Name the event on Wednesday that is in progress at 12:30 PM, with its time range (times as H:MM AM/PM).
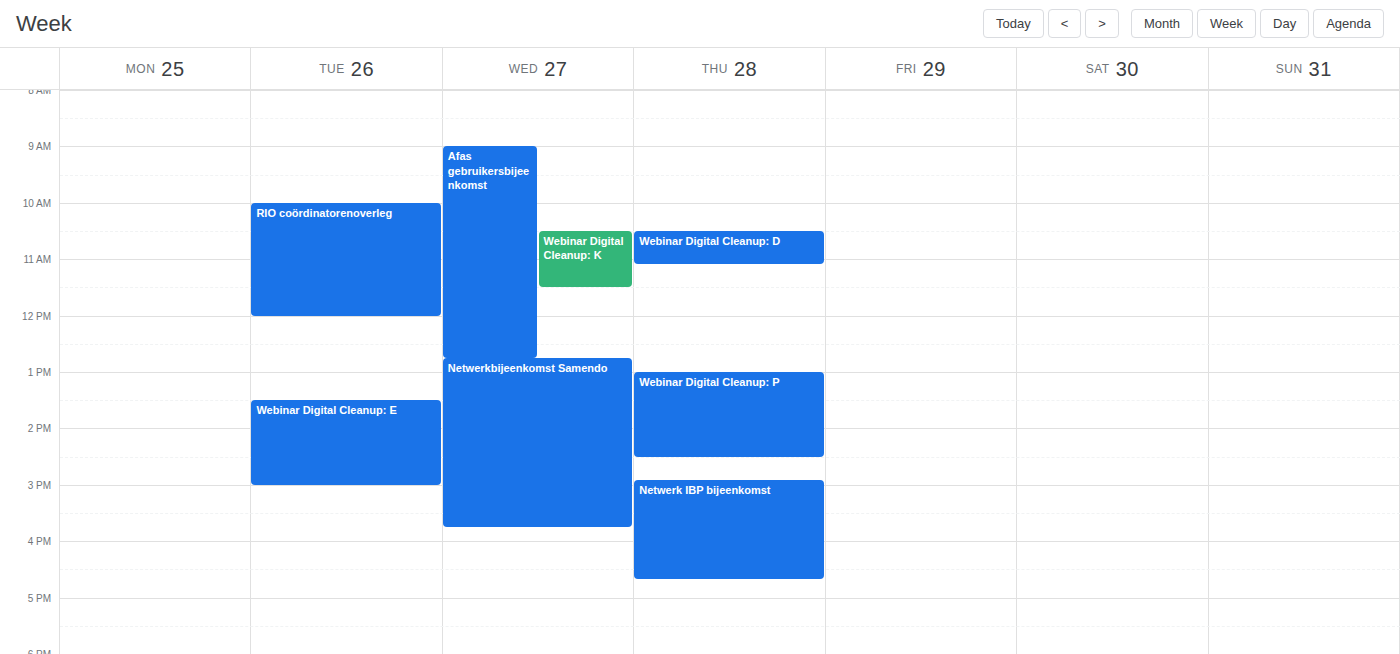
"Afas gebruikersbijeenkomst", 9:00 AM to 12:45 PM